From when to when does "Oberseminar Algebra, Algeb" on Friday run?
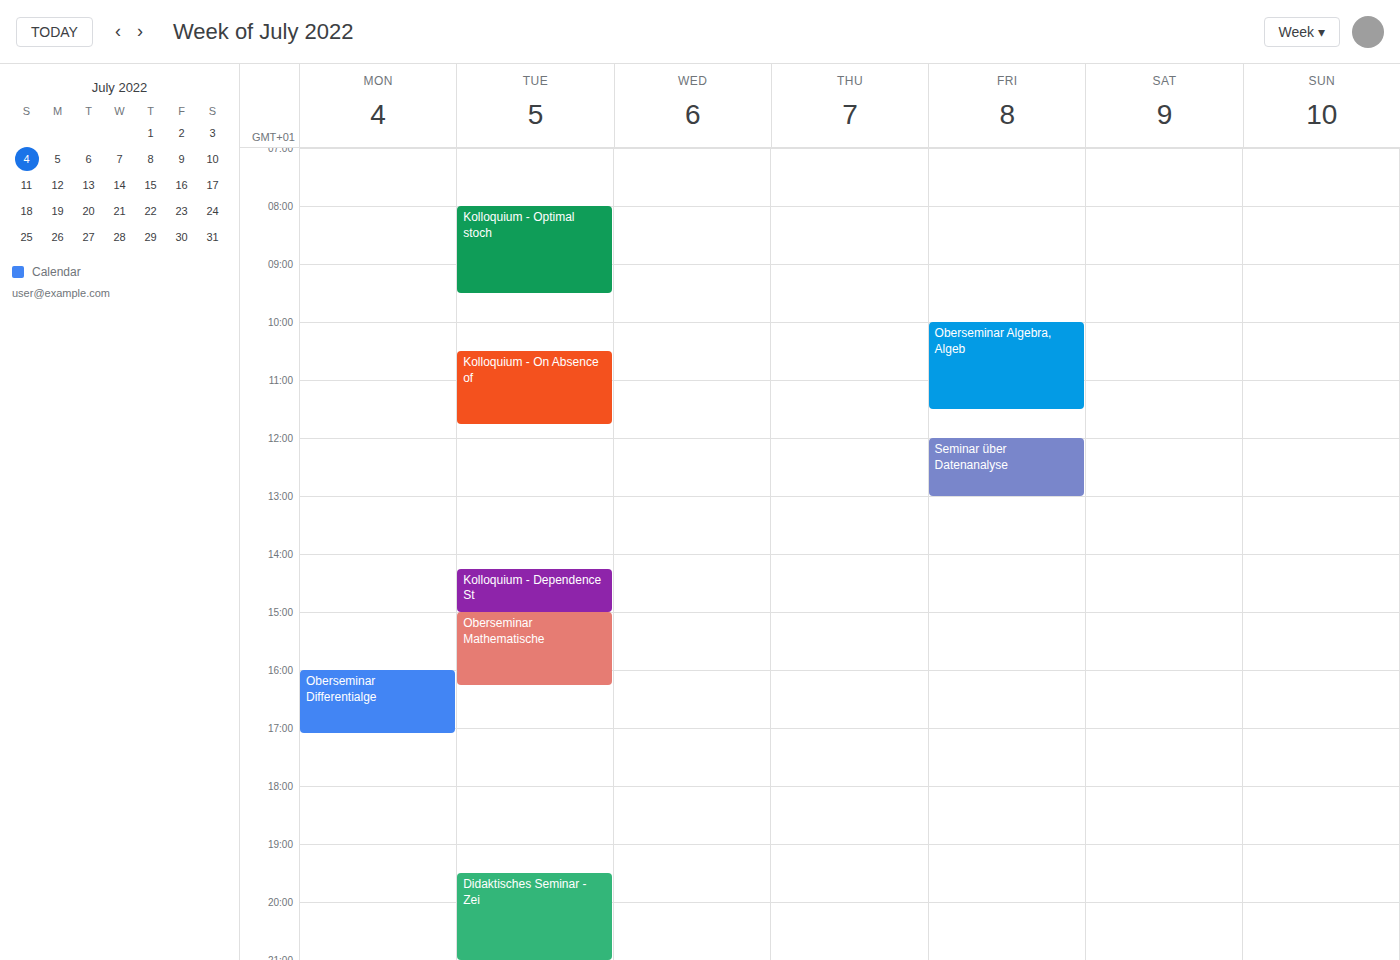
10:00 AM to 11:30 AM